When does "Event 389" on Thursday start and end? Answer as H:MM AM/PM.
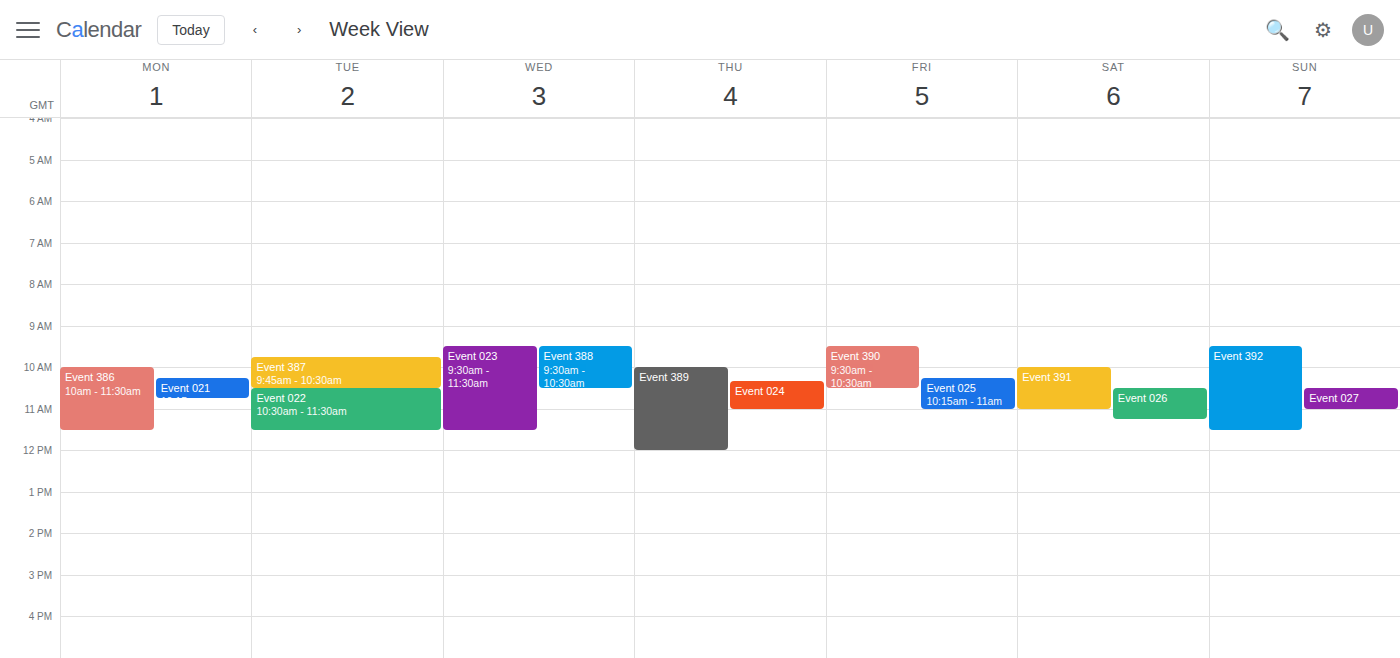
10:00 AM to 12:00 PM